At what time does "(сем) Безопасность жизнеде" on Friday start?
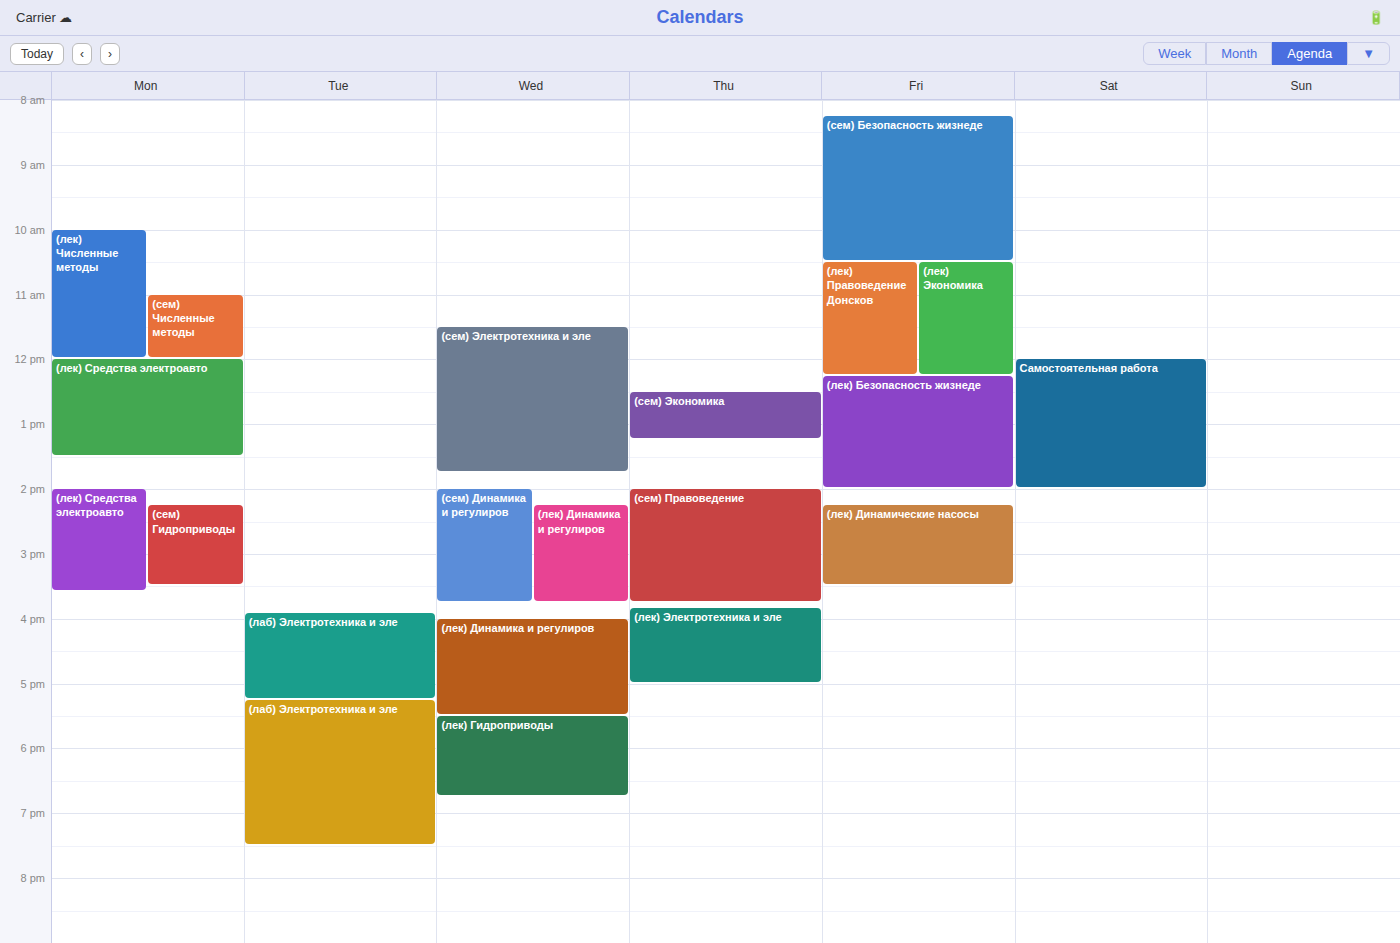
8:15 AM